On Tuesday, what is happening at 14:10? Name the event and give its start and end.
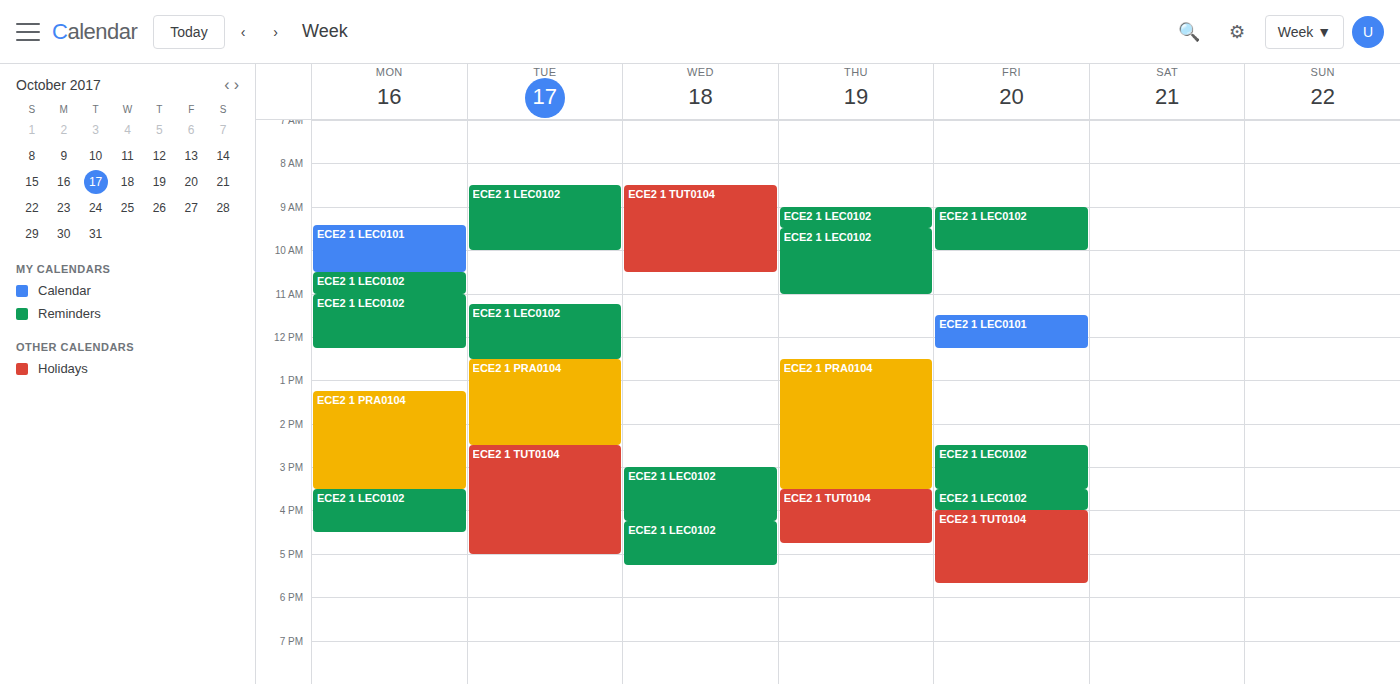
"ECE2 1 PRA0104", 12:30 to 14:30